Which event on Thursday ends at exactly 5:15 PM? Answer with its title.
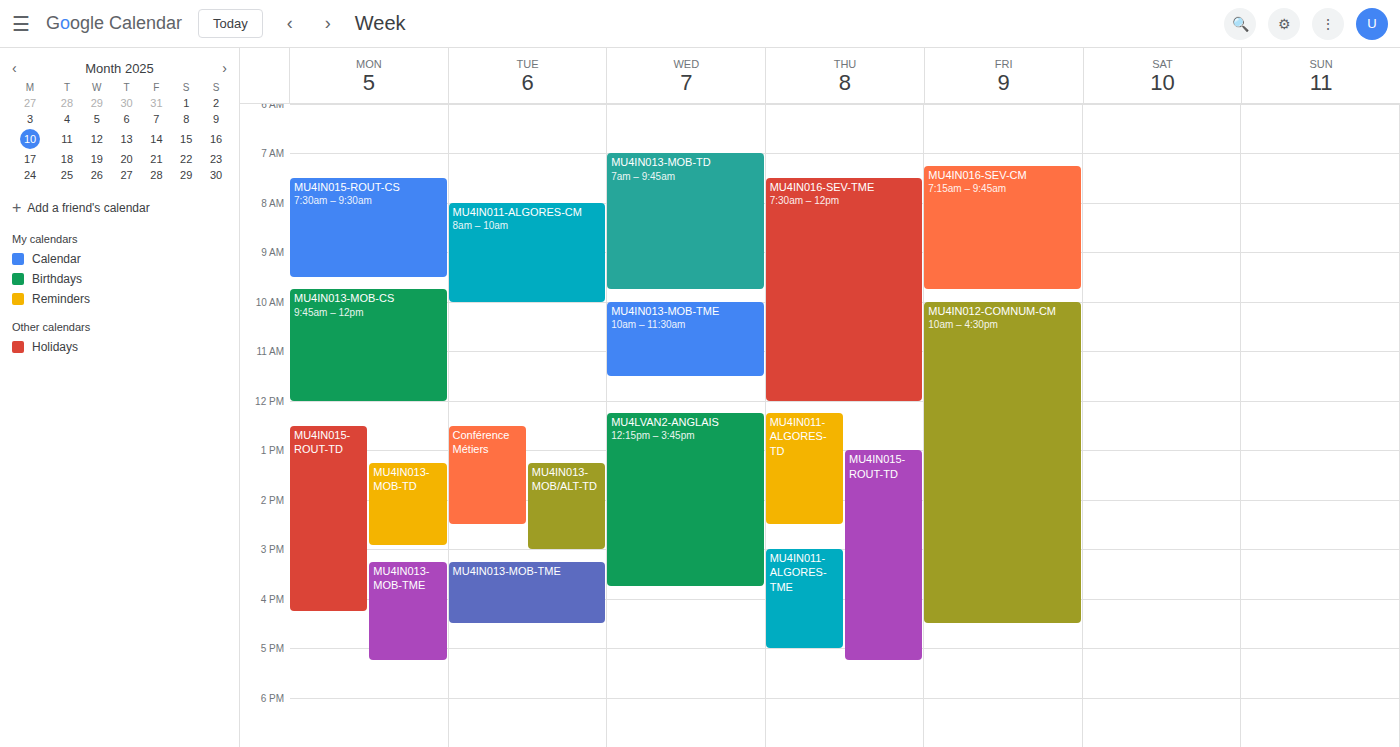
"MU4IN015-ROUT-TD"